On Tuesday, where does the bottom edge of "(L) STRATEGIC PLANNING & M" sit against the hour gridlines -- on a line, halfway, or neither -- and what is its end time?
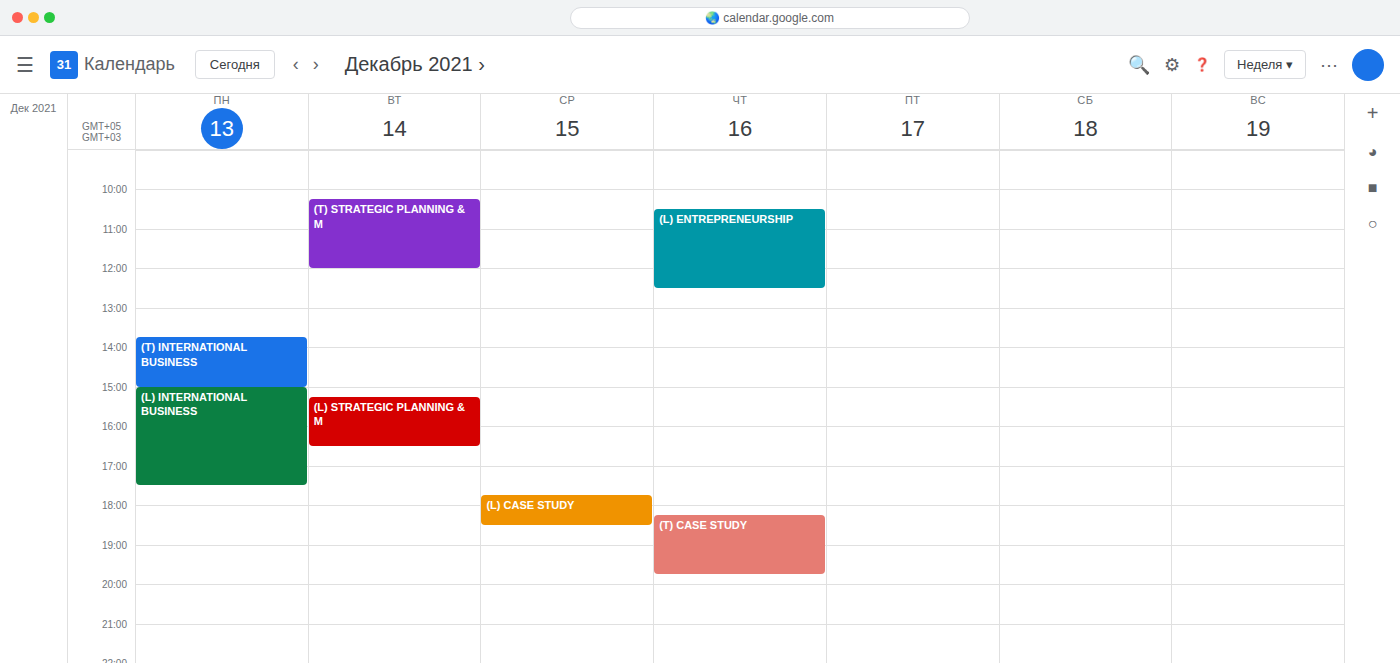
4:30 PM -- halfway between the 4 PM and 5 PM lines.